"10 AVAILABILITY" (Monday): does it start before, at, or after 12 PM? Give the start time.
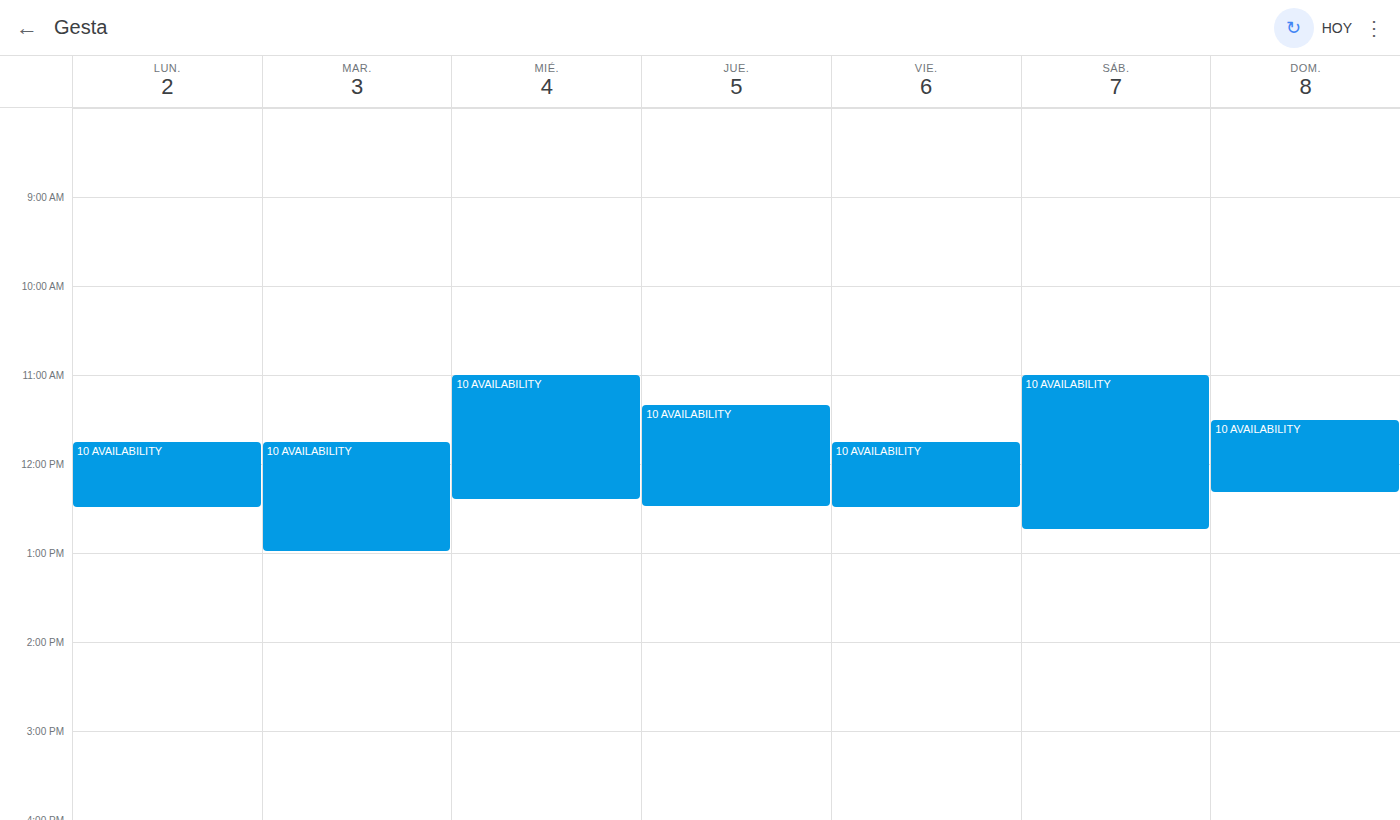
11:45 AM -- before 12 PM, 15 minutes above the 12 PM line.